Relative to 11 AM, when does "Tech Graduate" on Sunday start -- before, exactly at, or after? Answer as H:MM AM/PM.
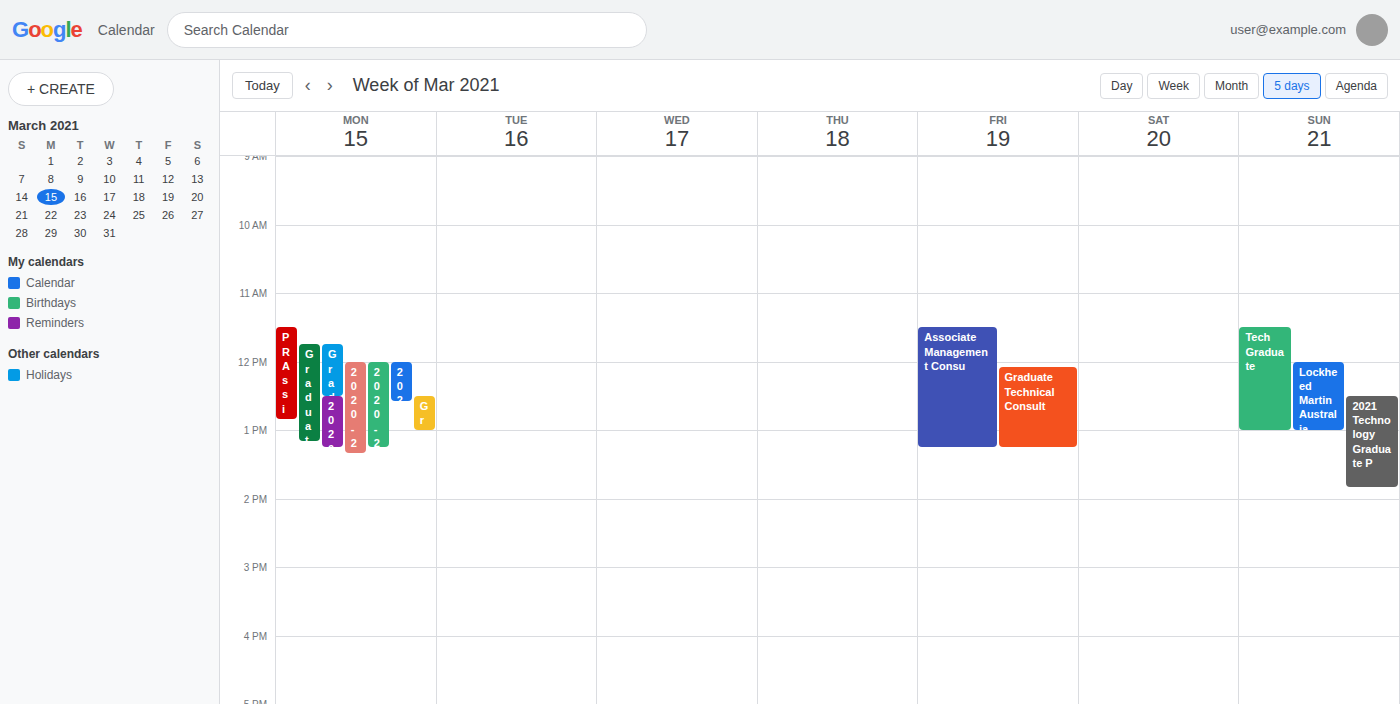
11:30 AM -- after 11 AM, 30 minutes below the 11 AM line.